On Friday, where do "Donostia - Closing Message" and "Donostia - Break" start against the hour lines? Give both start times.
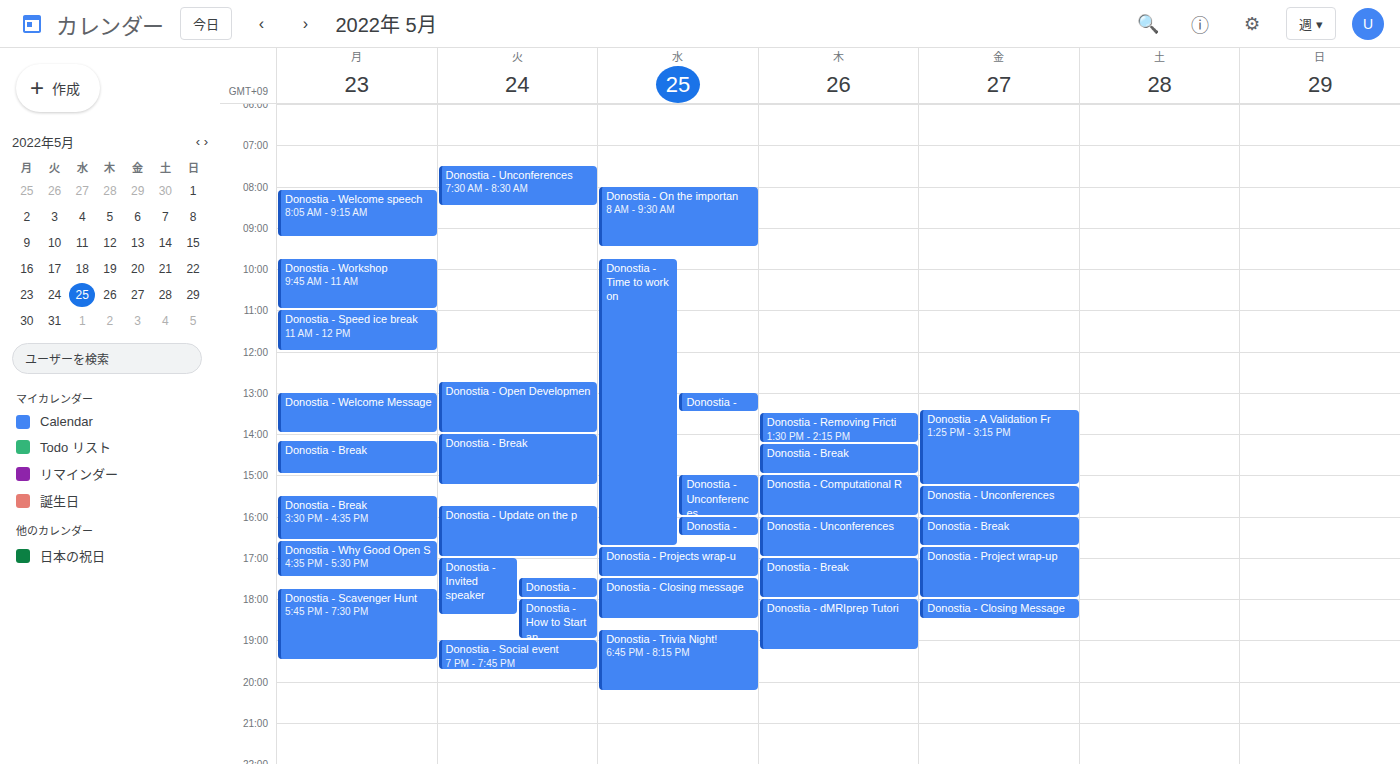
"Donostia - Closing Message": 6:00 PM, exactly on the 6 PM line. "Donostia - Break": 4:00 PM, exactly on the 4 PM line.